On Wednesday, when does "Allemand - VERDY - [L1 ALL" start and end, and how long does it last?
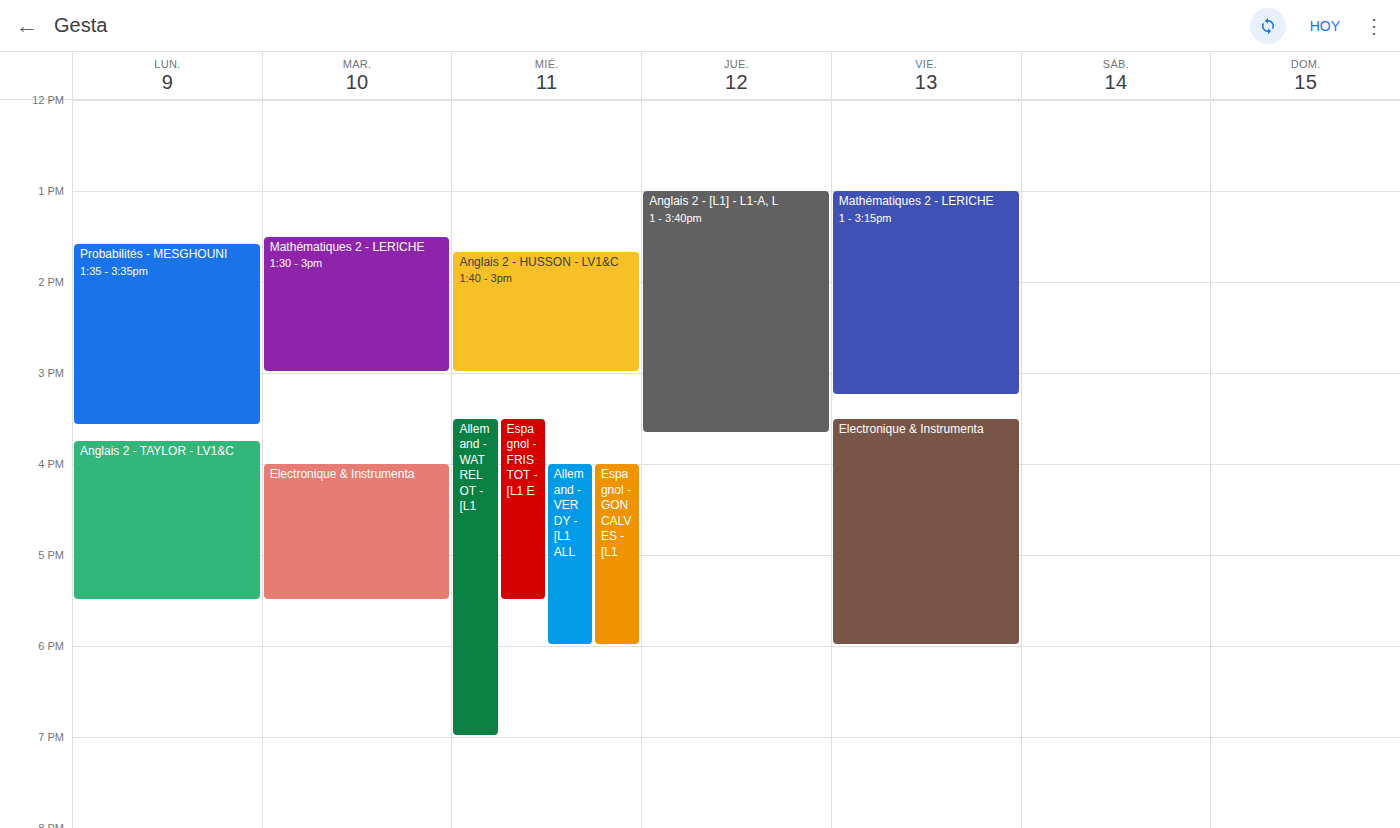
4:00 PM to 6:00 PM, 2 hours